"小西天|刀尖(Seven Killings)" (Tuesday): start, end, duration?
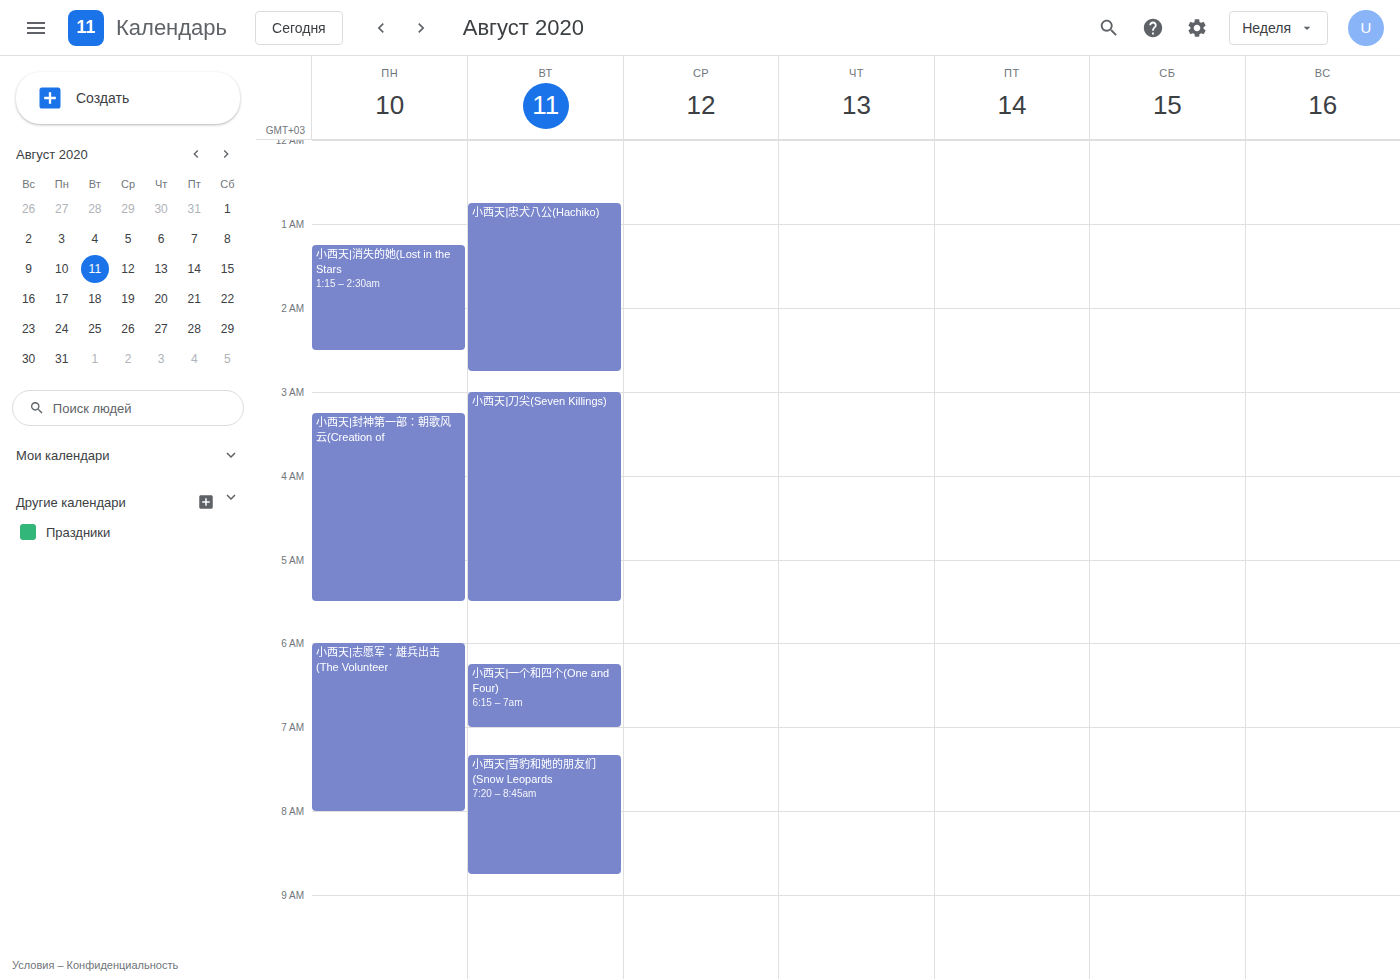
3:00 AM to 5:30 AM, 2 hours 30 minutes